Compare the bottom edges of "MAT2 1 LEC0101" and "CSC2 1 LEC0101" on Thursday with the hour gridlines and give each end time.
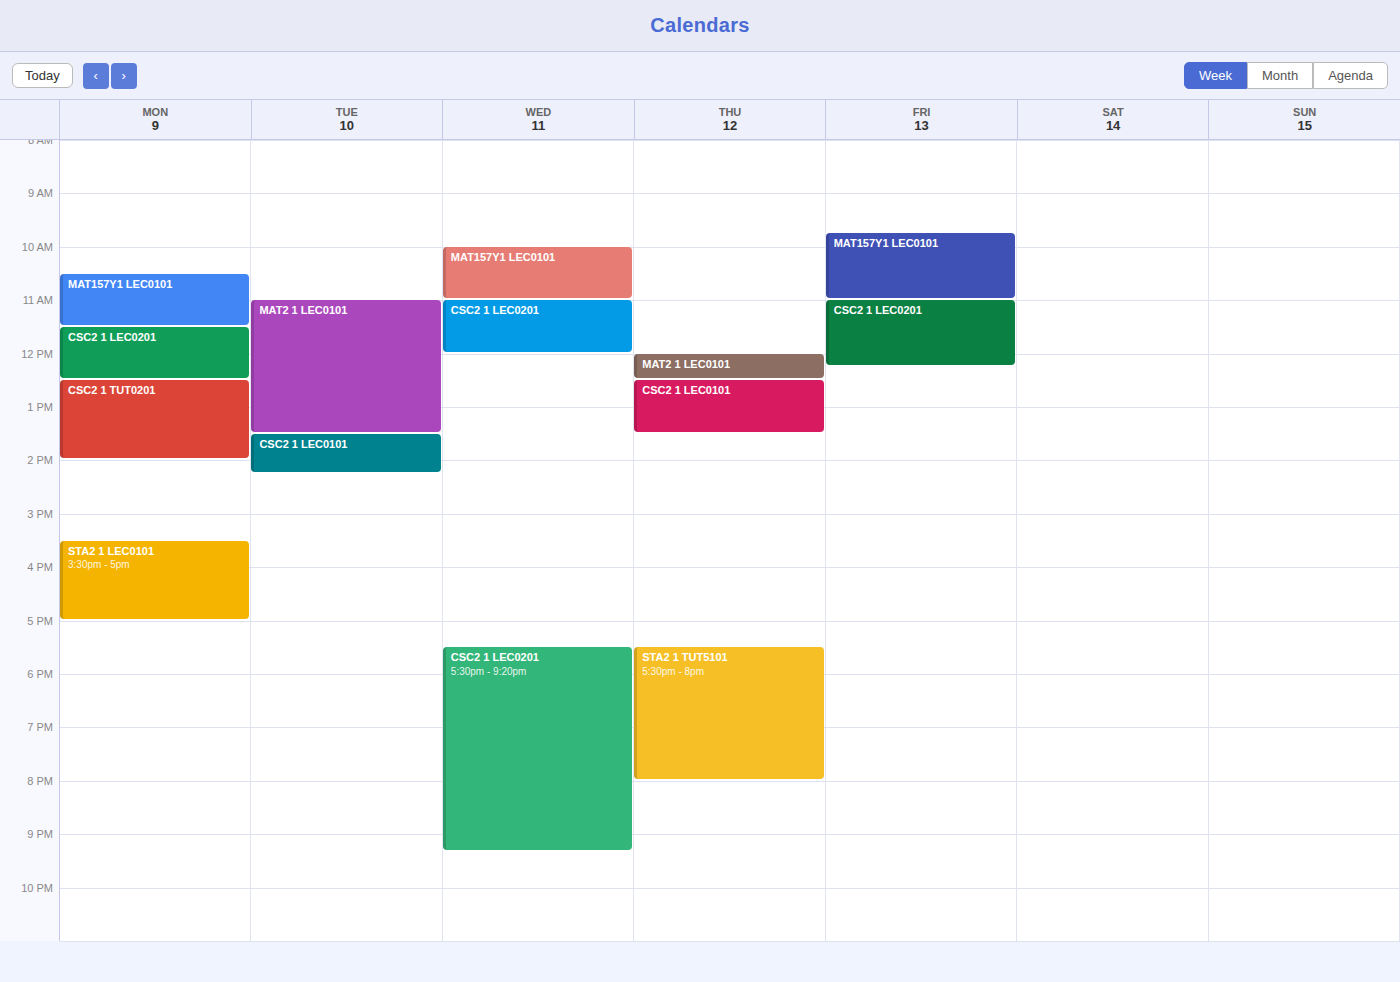
"MAT2 1 LEC0101": 12:30, halfway between the 12:00 and 13:00 lines. "CSC2 1 LEC0101": 13:30, halfway between the 13:00 and 14:00 lines.